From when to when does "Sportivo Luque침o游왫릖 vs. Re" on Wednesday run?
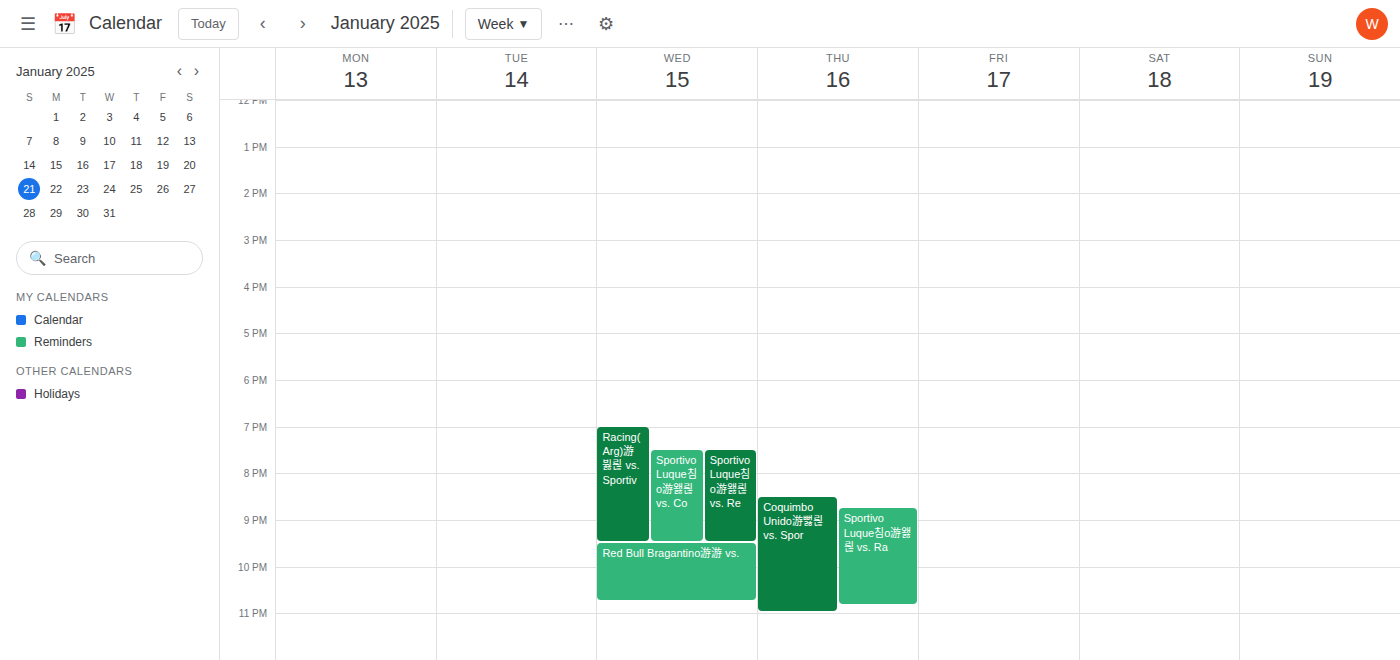
19:30 to 21:30